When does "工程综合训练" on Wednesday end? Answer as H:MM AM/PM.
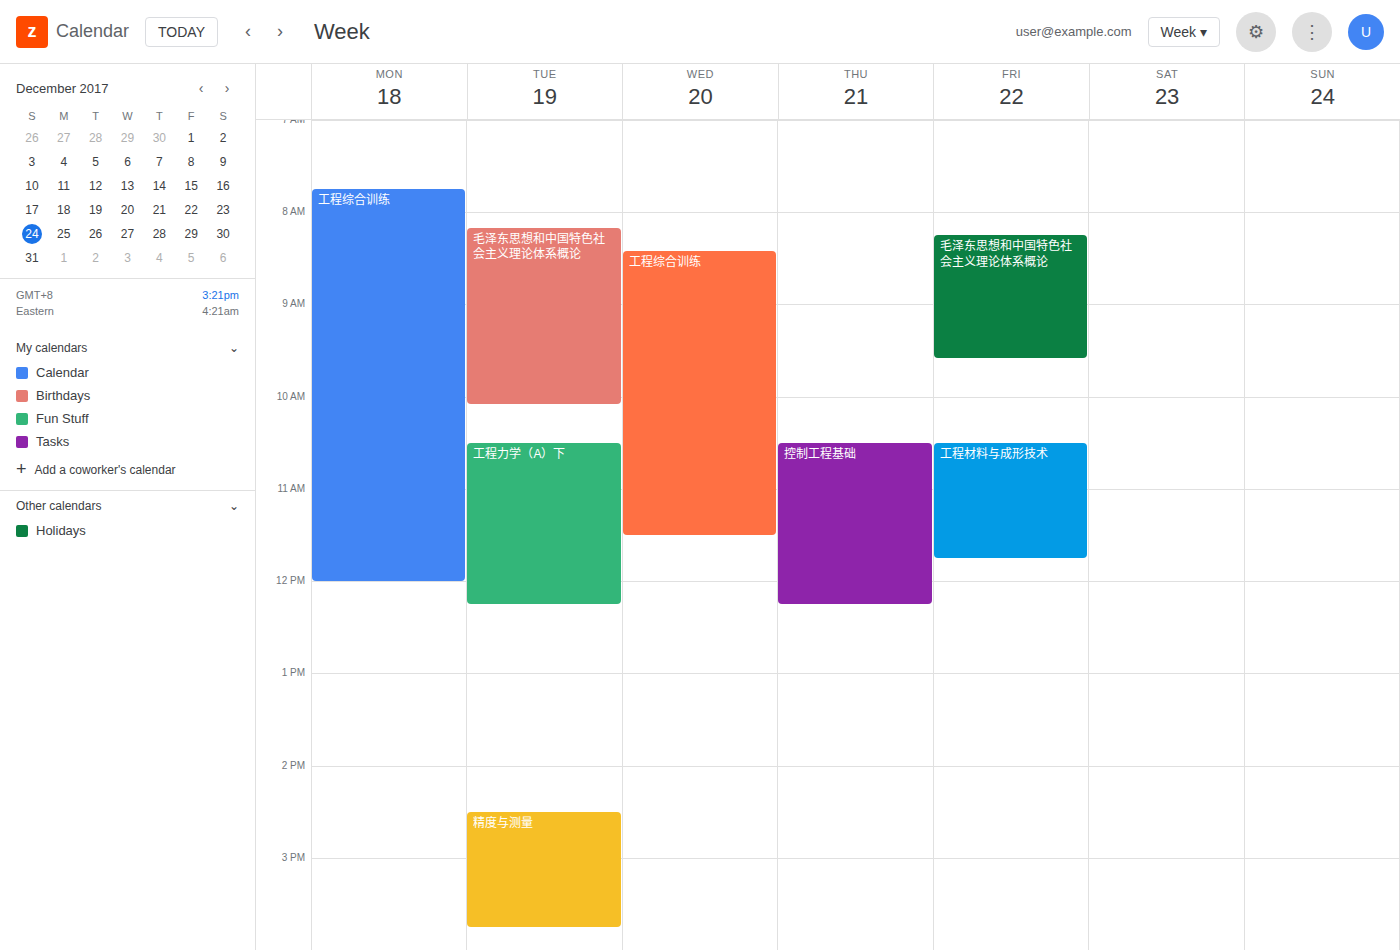
11:30 AM